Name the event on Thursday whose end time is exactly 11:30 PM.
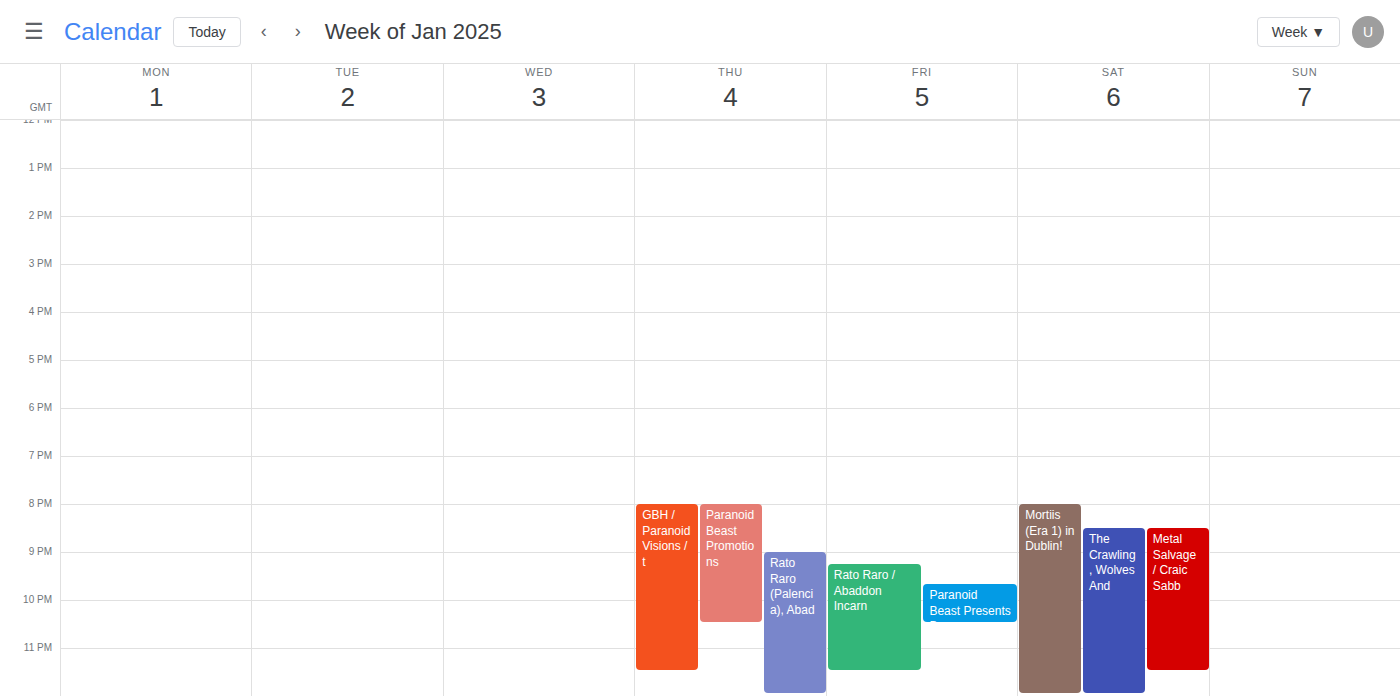
"GBH / Paranoid Visions / t"